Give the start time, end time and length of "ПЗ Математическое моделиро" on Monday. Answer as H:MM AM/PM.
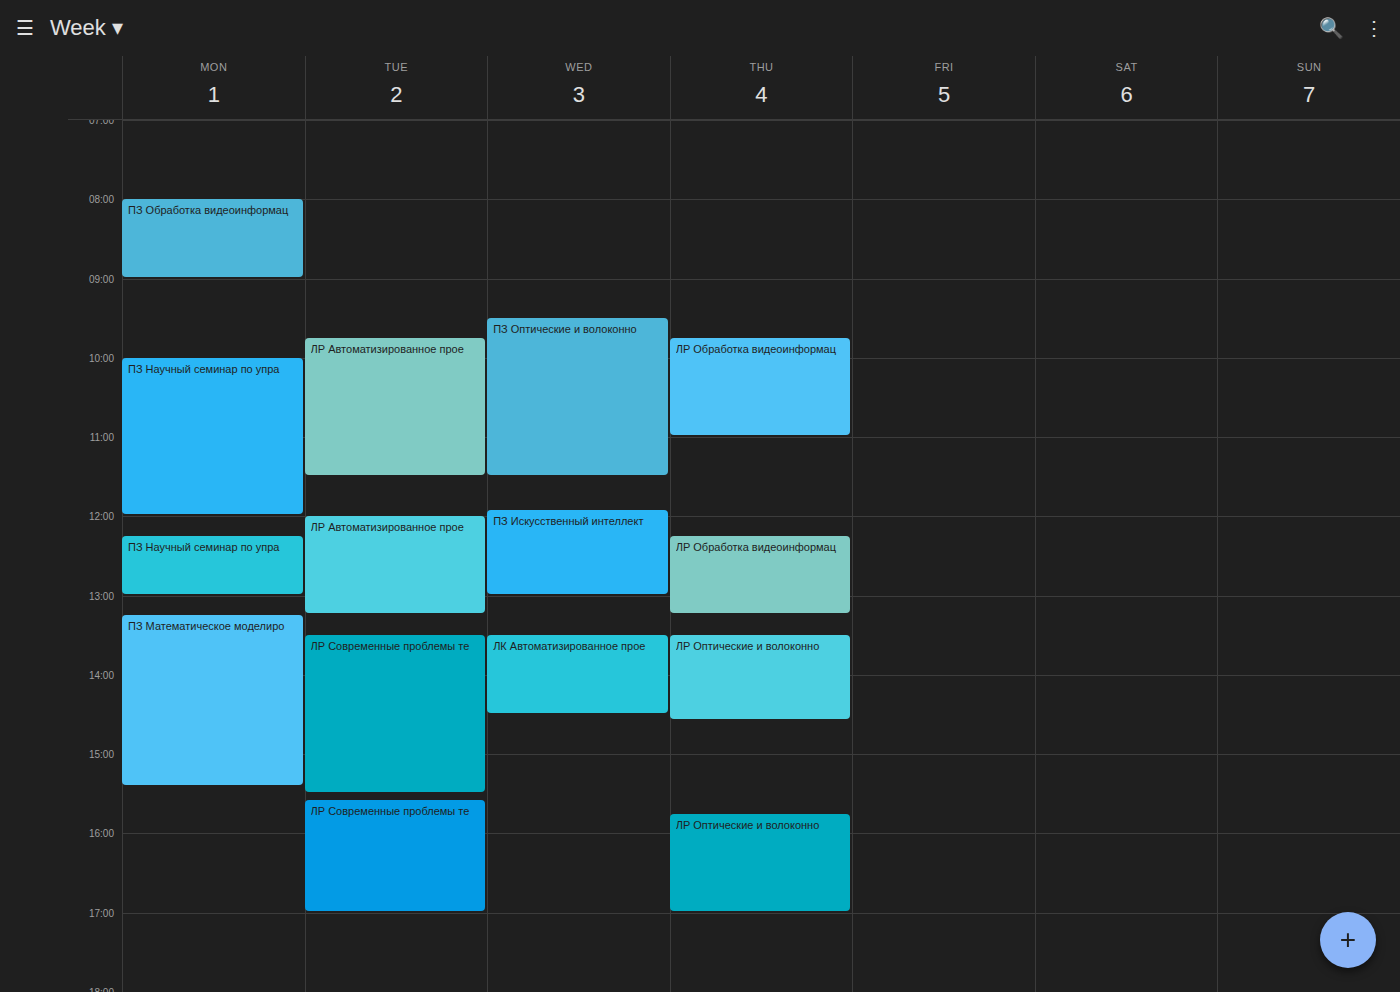
1:15 PM to 3:25 PM, 2 hours 10 minutes